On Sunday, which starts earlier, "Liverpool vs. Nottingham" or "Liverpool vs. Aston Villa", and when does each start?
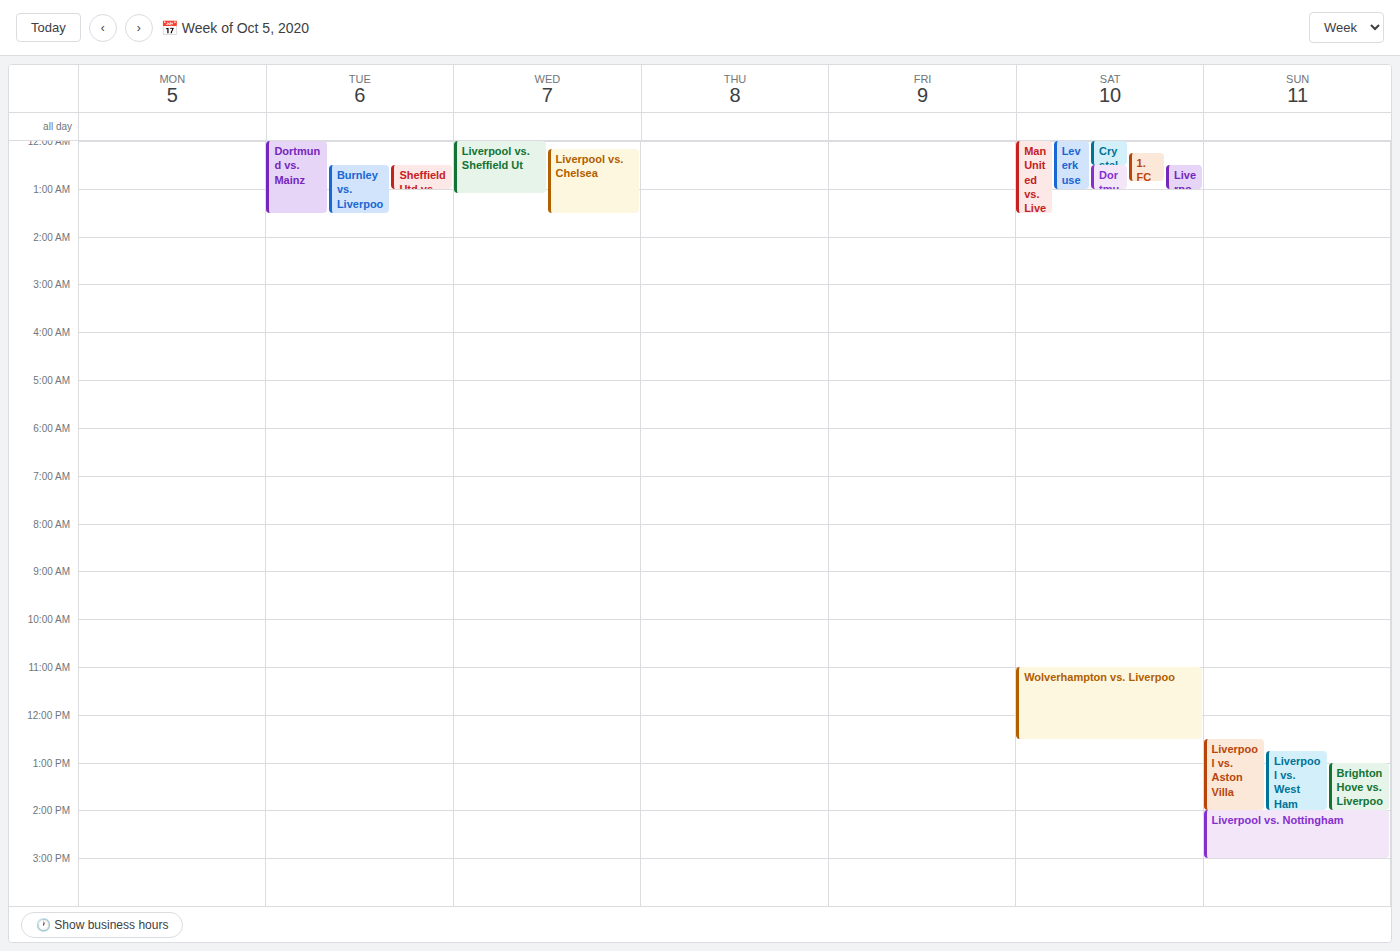
"Liverpool vs. Aston Villa" 12:30 PM; "Liverpool vs. Nottingham" 2:00 PM.